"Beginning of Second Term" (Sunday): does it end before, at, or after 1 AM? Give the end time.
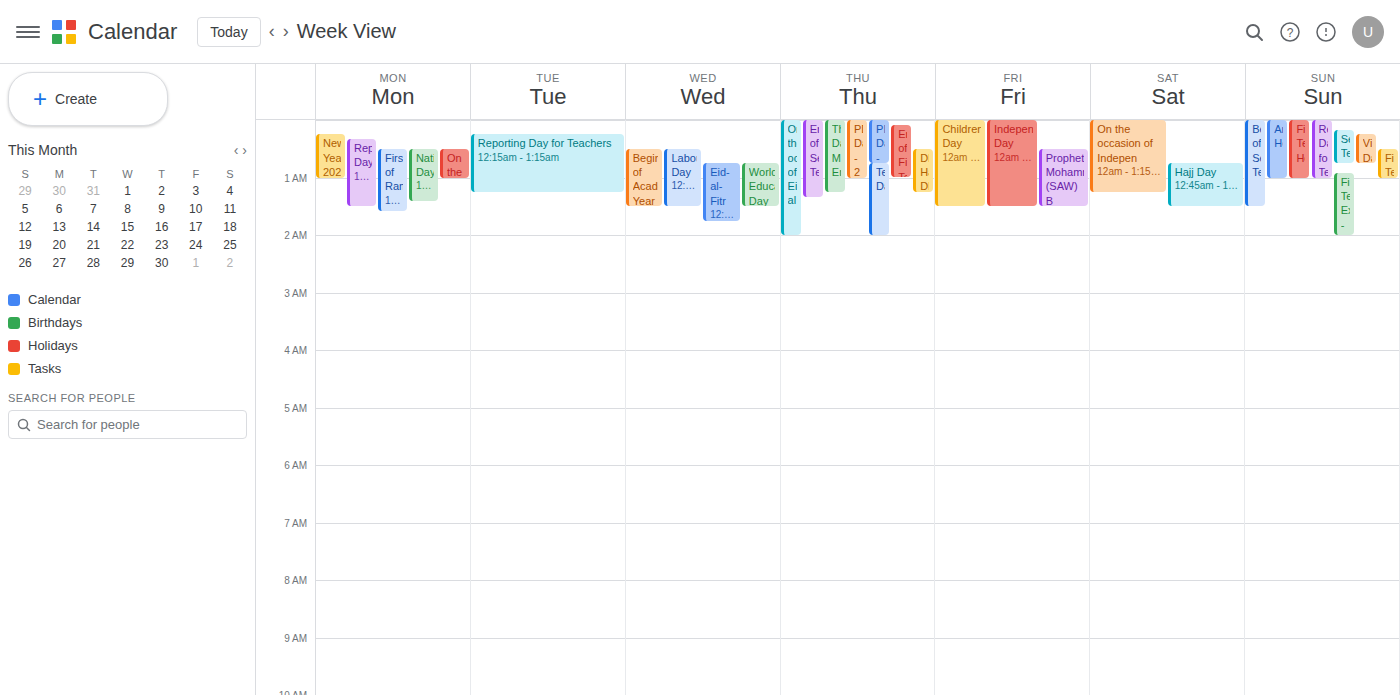
1:30 AM -- after 1 AM, 30 minutes below the 1 AM line.